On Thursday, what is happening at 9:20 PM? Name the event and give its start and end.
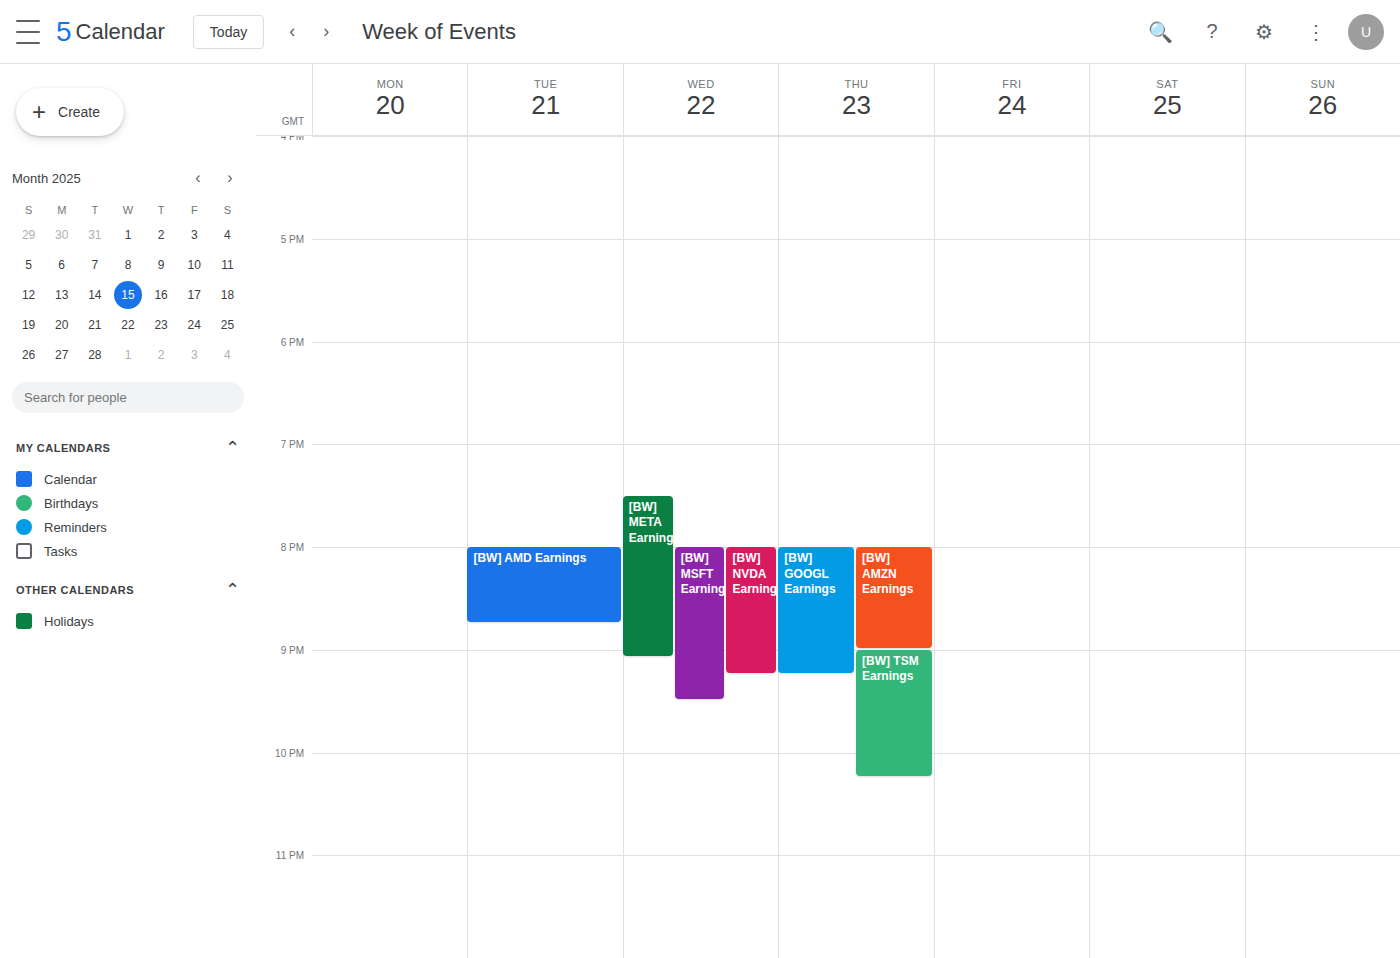
"[BW] TSM Earnings", 9:00 PM to 10:15 PM